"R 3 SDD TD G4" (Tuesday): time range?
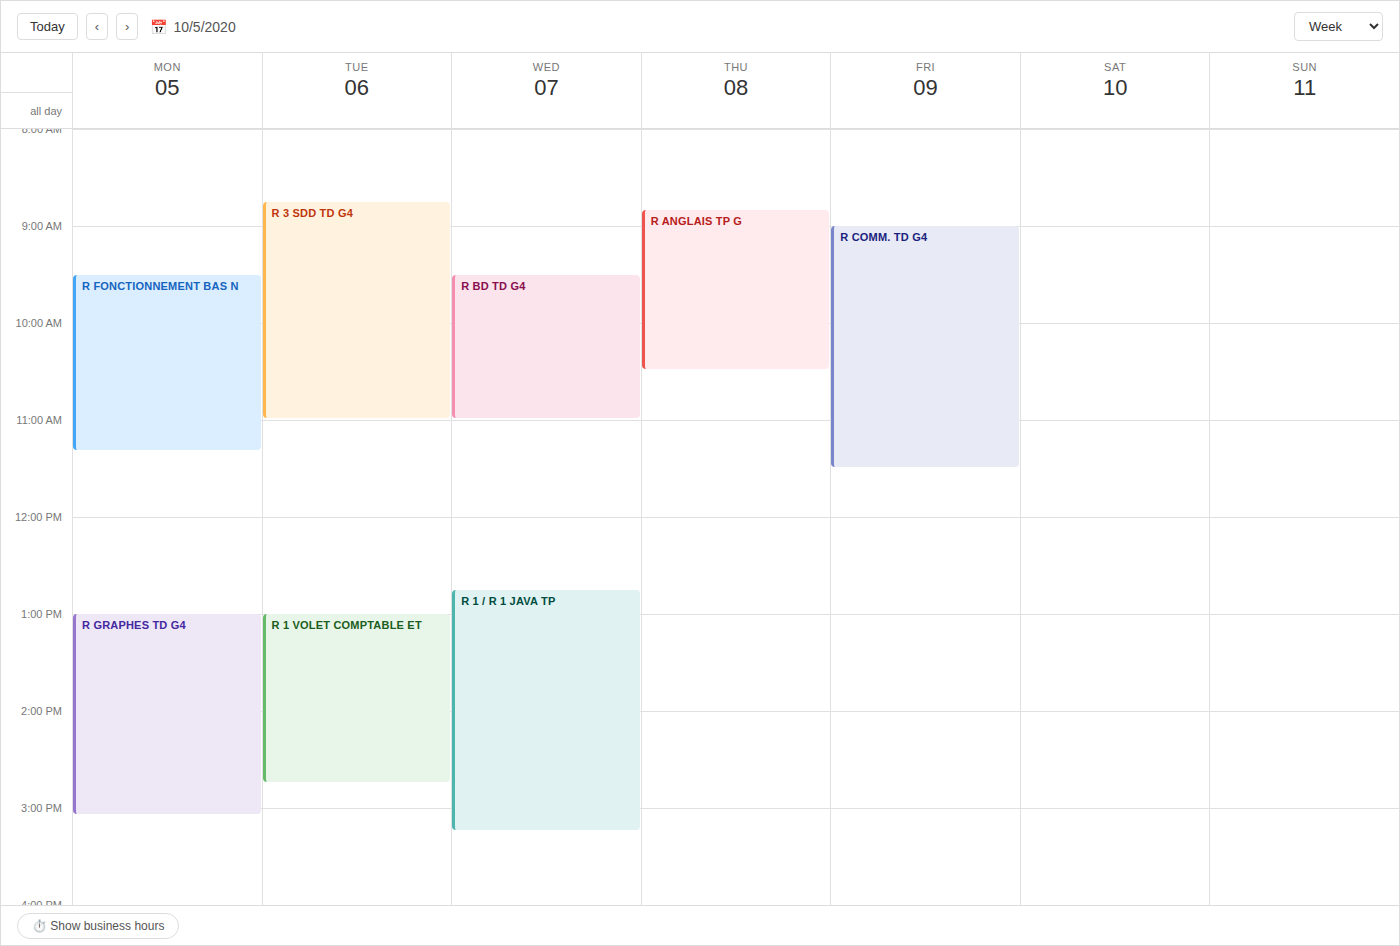
8:45 AM to 11:00 AM